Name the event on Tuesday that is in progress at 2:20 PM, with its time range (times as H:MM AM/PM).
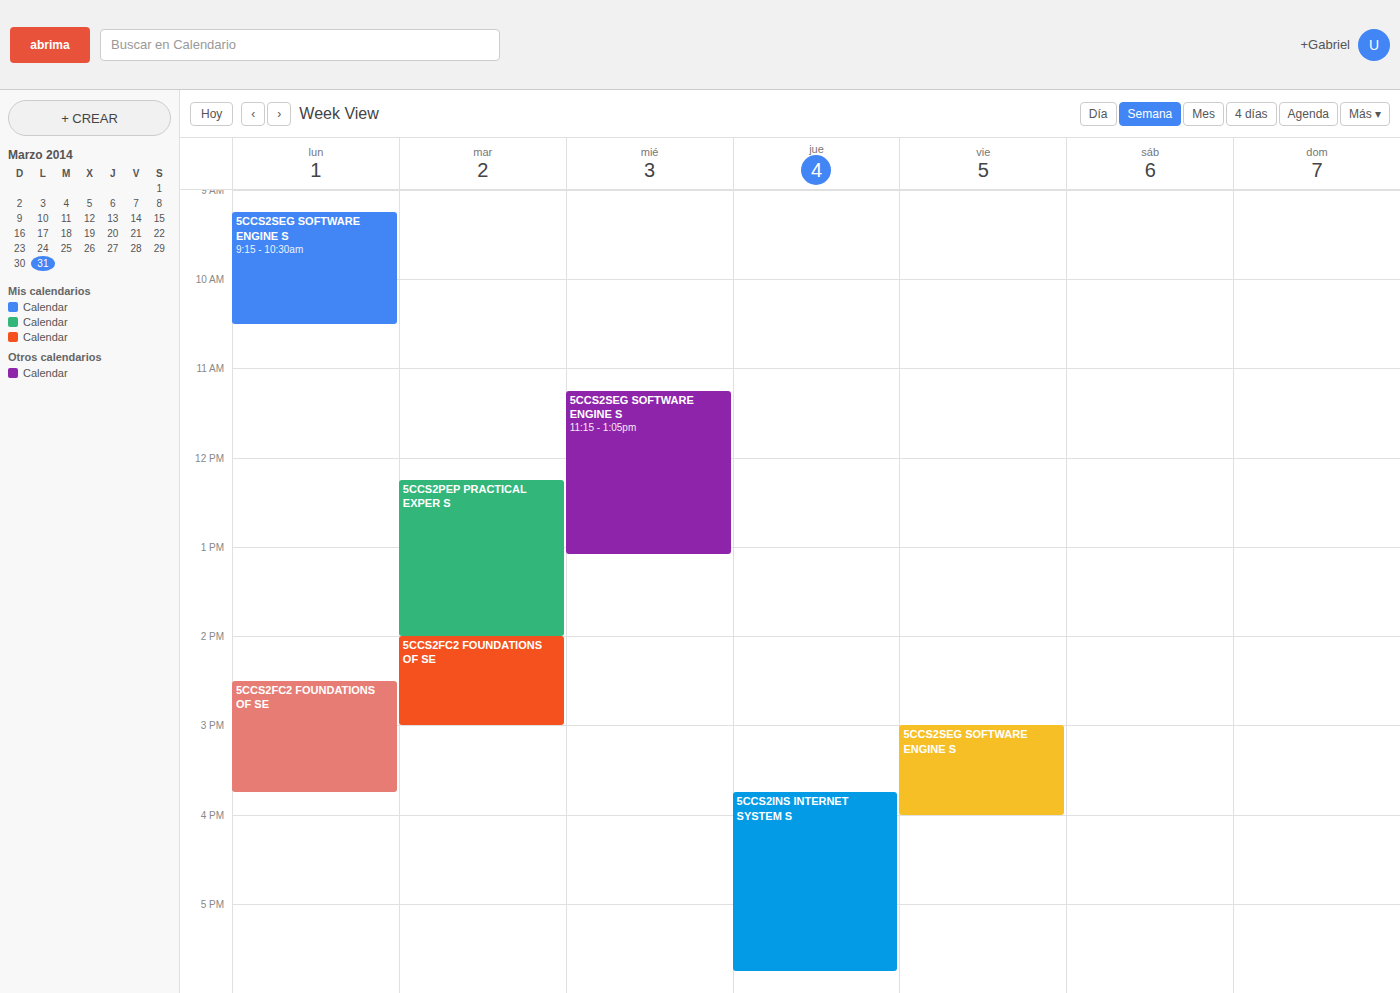
"5CCS2FC2 FOUNDATIONS OF SE", 2:00 PM to 3:00 PM